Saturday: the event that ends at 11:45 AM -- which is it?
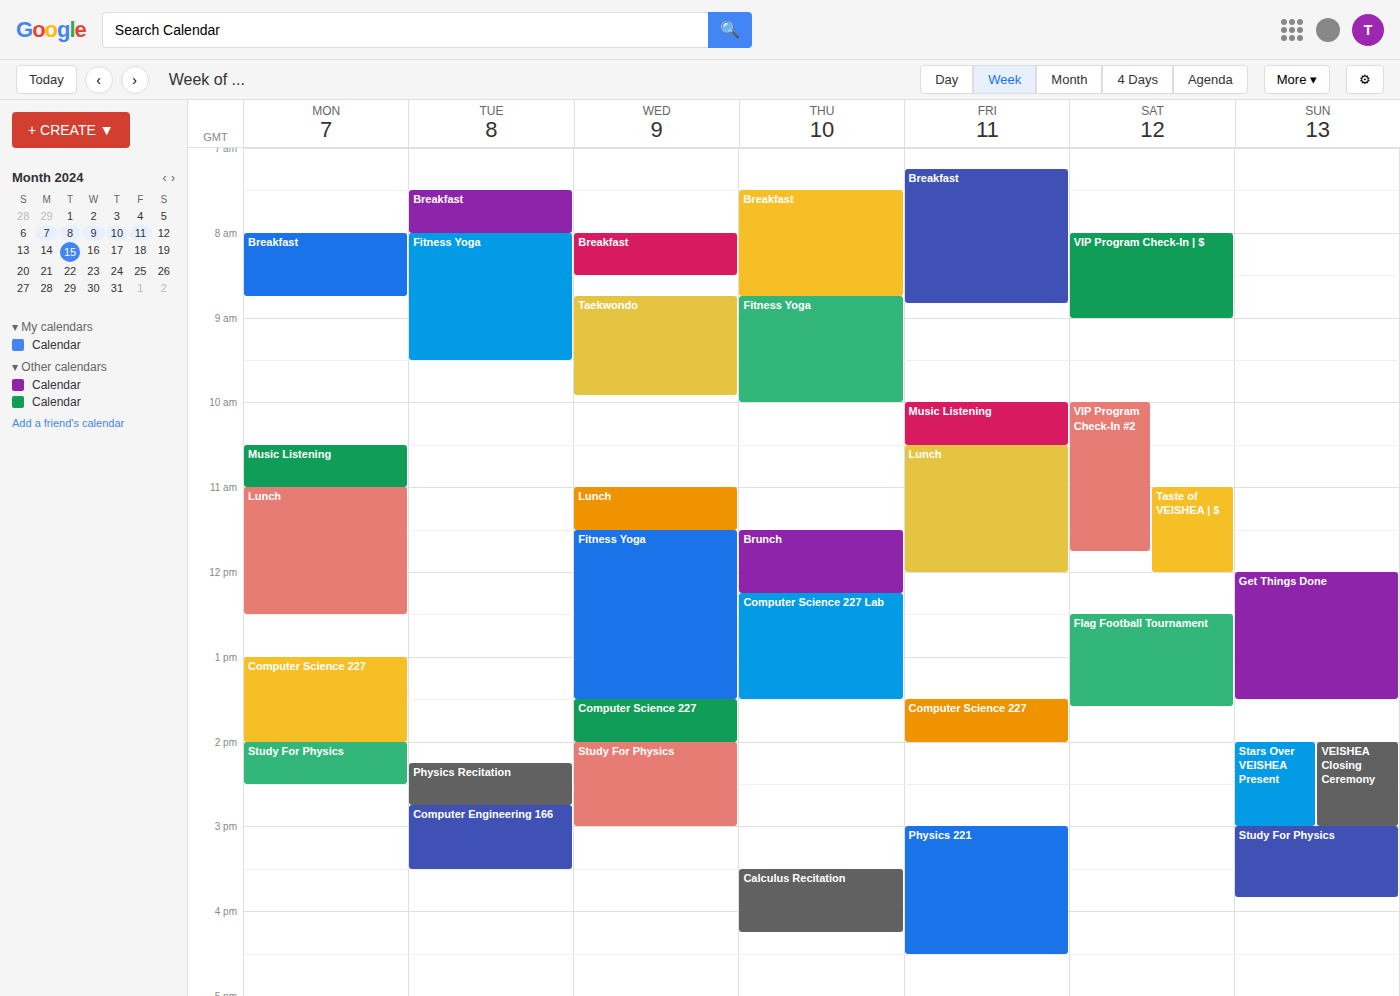
"VIP Program Check-In #2"